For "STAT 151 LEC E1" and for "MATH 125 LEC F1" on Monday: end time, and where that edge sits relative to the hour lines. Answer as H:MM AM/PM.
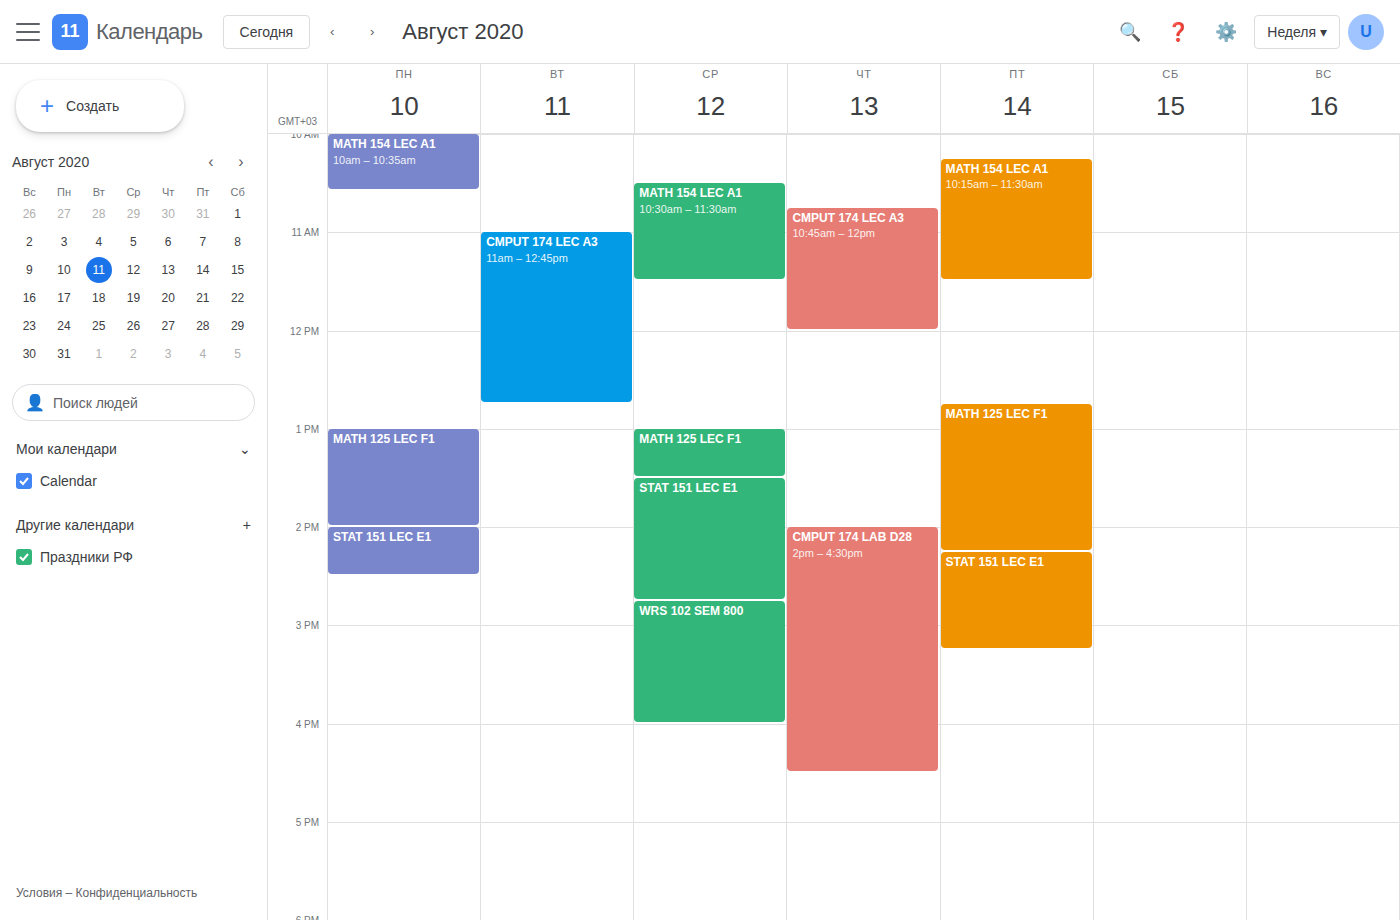
"STAT 151 LEC E1": 2:30 PM, halfway between the 2 PM and 3 PM lines. "MATH 125 LEC F1": 2:00 PM, exactly on the 2 PM line.